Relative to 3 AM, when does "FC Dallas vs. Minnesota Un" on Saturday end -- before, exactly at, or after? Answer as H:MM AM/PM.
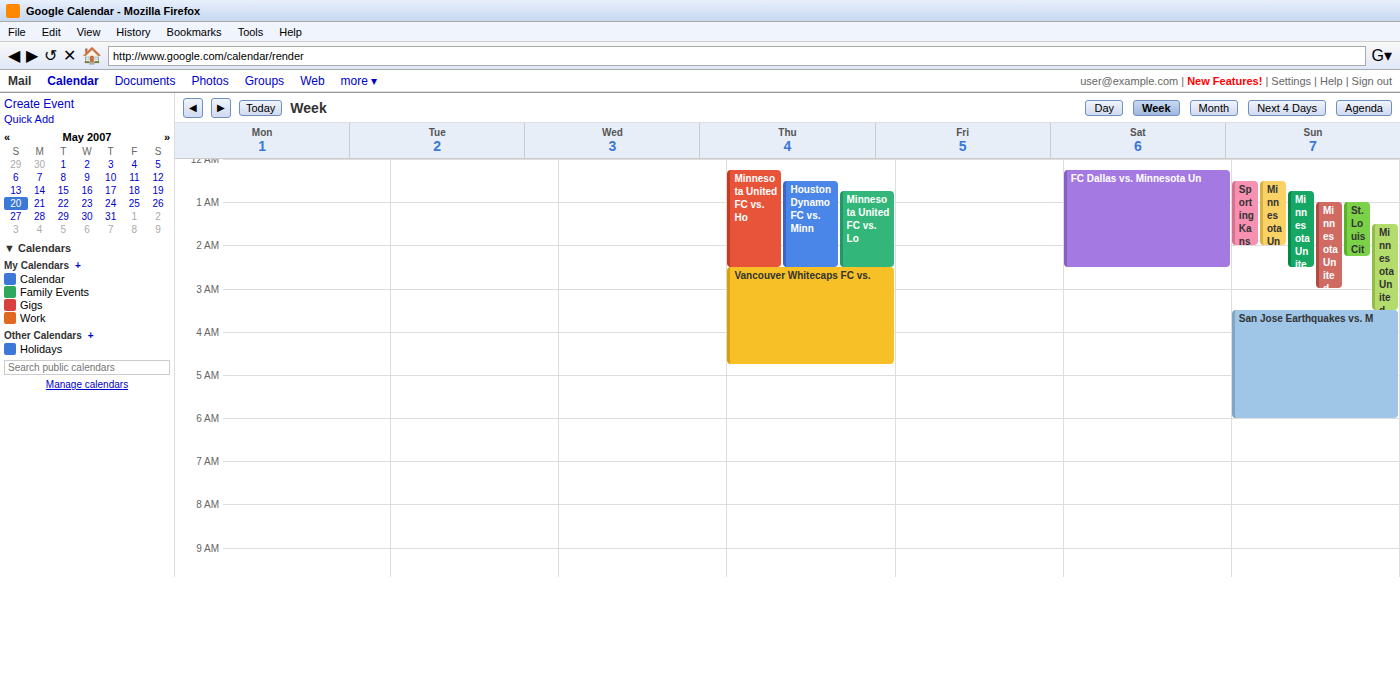
2:30 AM -- before 3 AM, 30 minutes above the 3 AM line.